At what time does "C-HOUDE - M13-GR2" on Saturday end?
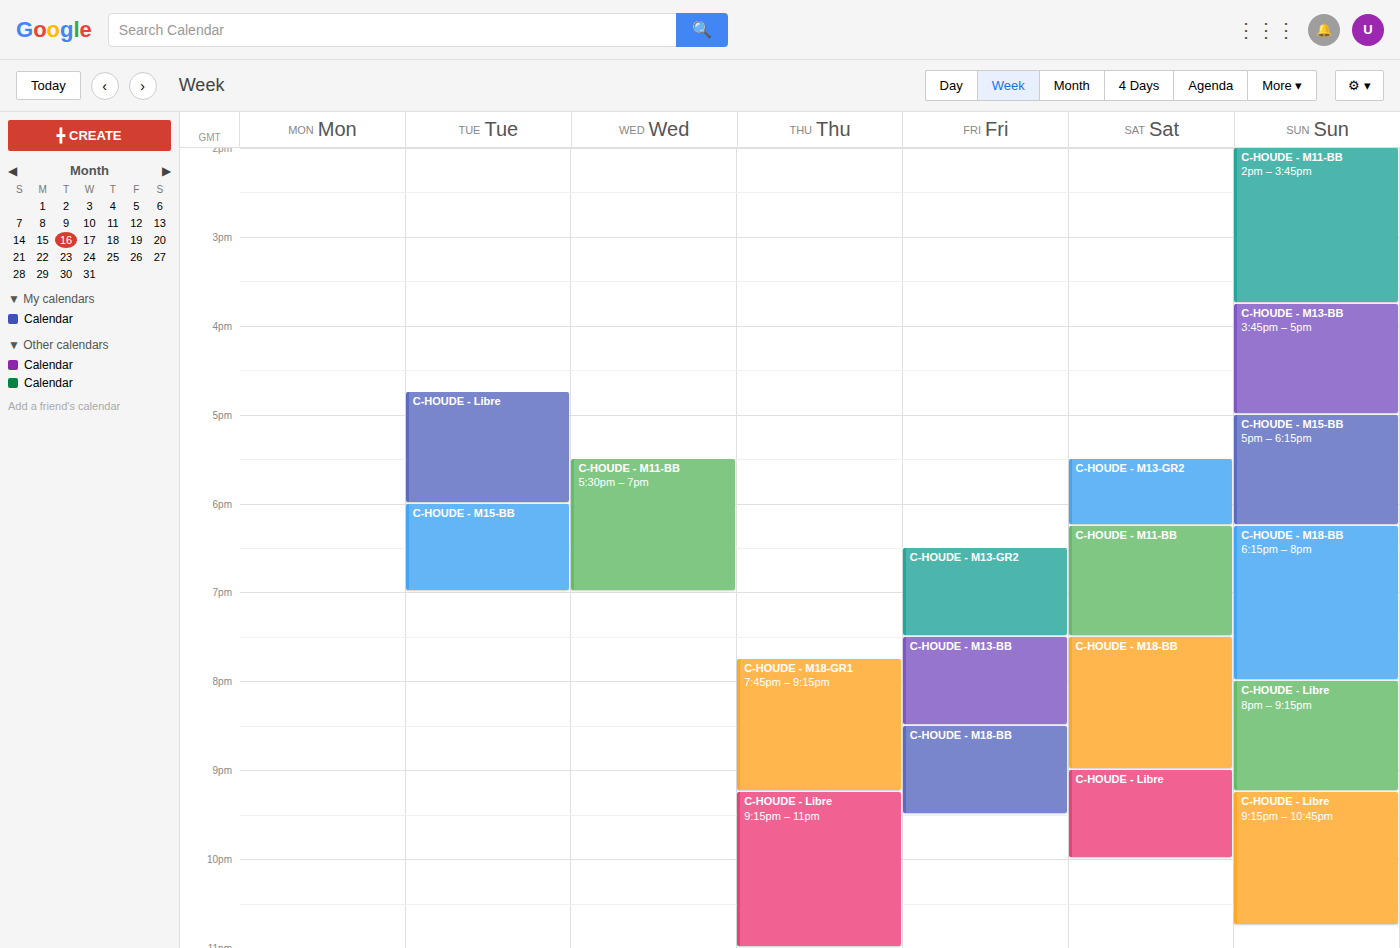
6:15 PM